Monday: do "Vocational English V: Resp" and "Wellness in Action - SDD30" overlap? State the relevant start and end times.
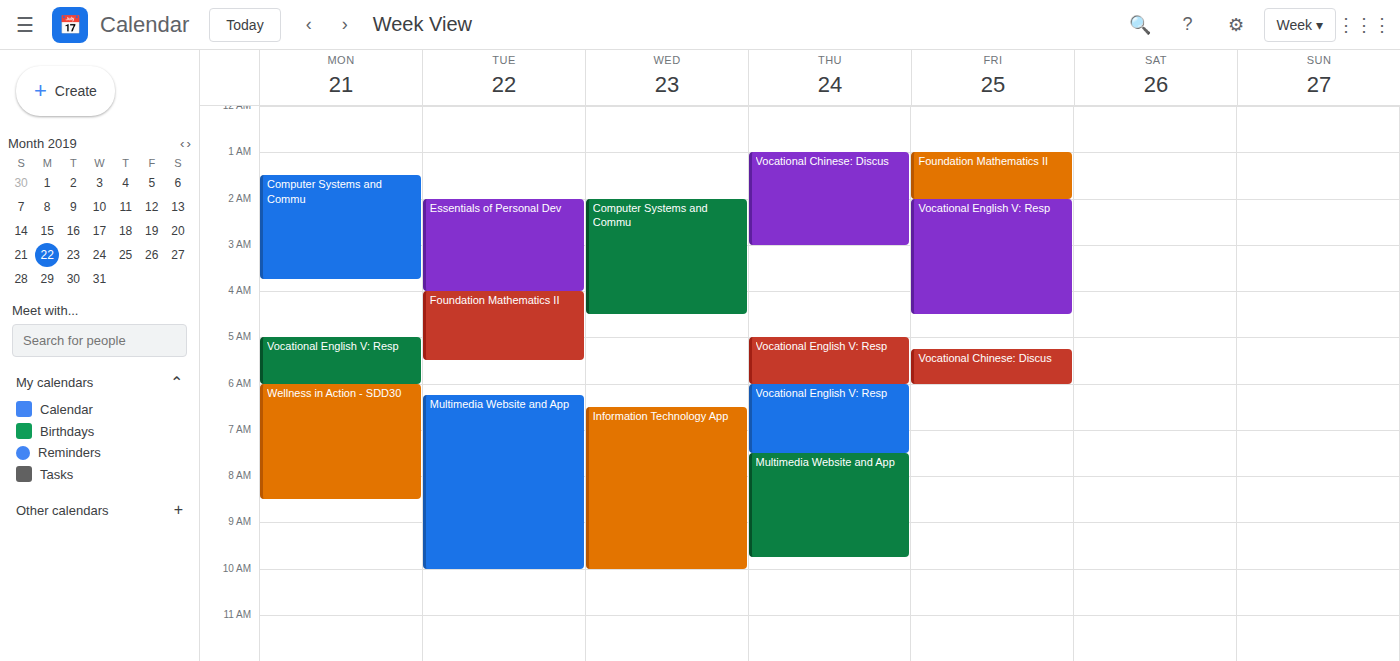
"Vocational English V: Resp" ends at 6:00 AM, exactly when "Wellness in Action - SDD30" starts -- they touch but do not overlap.